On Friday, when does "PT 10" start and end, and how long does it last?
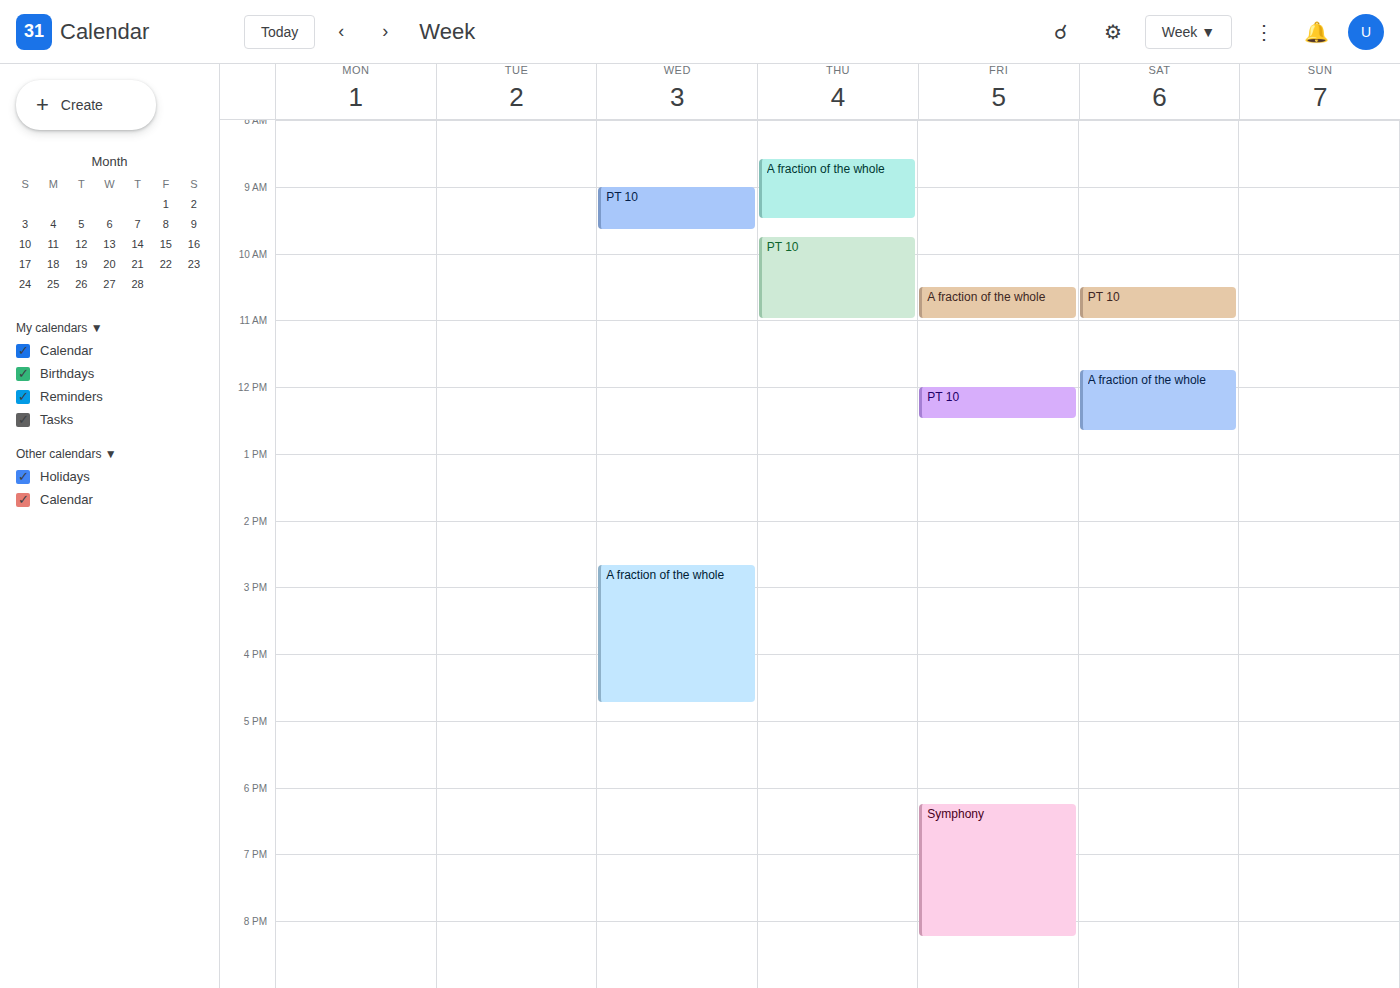
12:00 PM to 12:30 PM, 30 minutes